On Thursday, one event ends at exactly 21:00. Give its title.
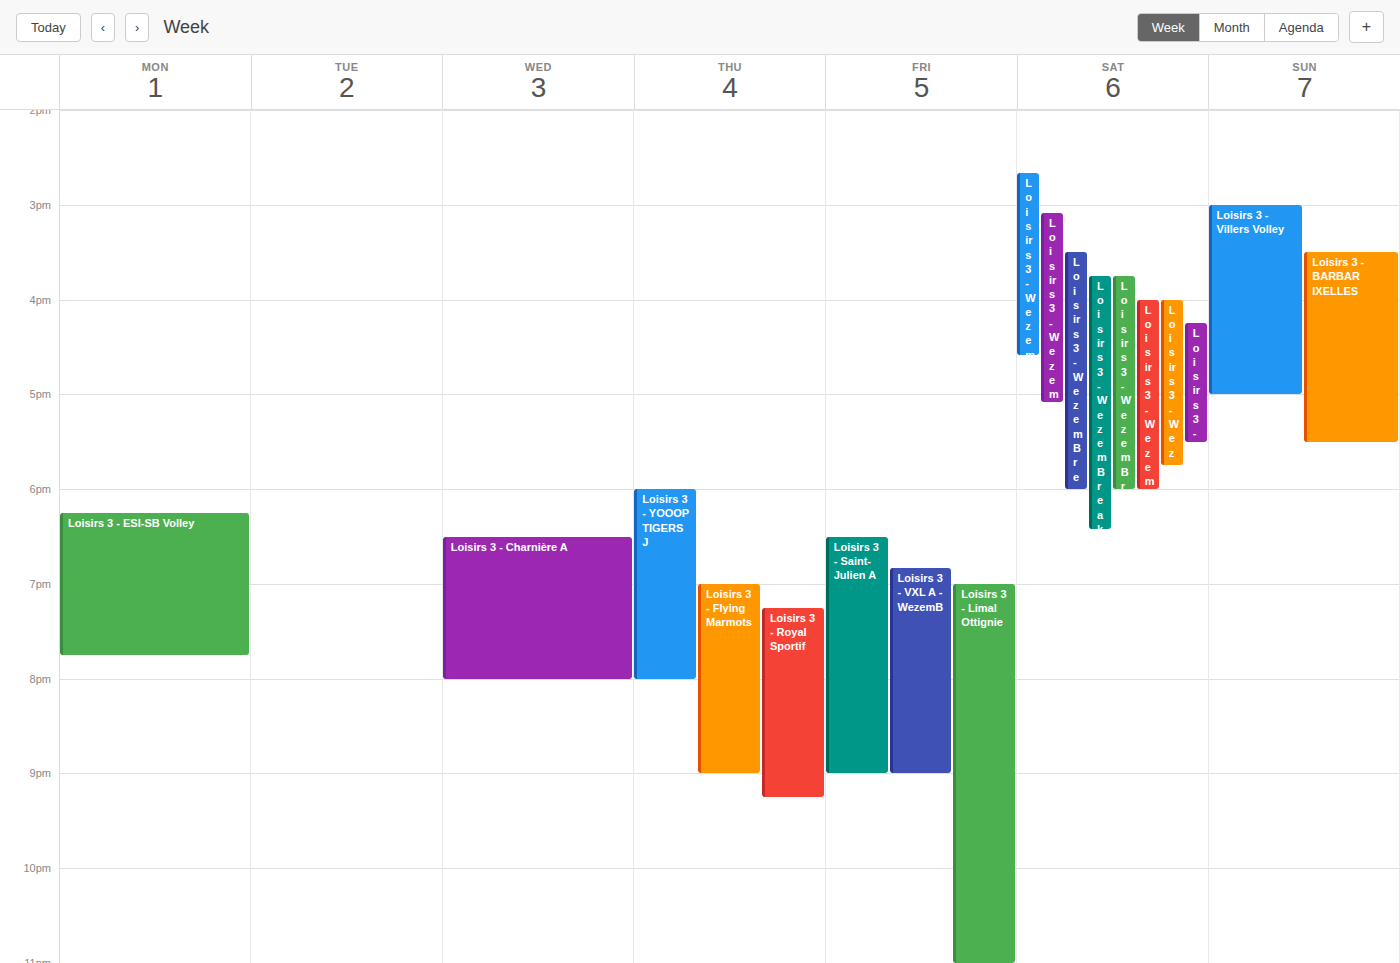
"Loisirs 3 - Flying Marmots"